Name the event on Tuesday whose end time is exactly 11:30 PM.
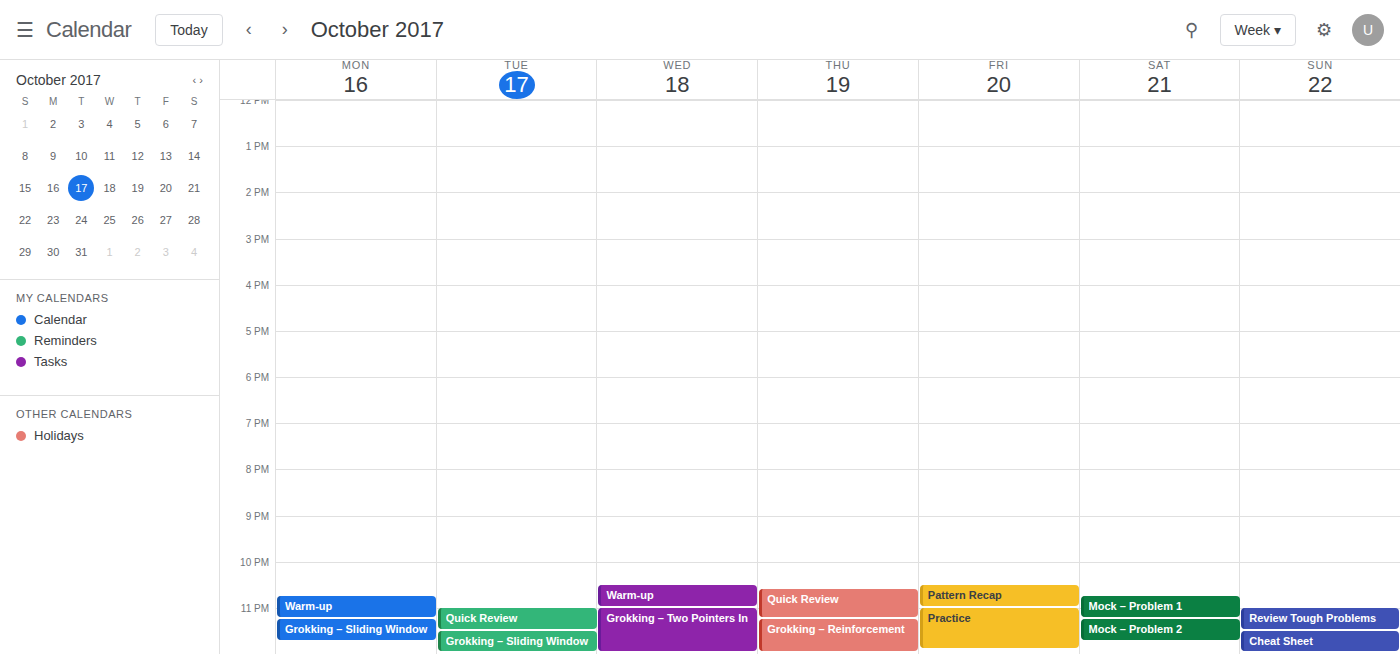
"Quick Review"